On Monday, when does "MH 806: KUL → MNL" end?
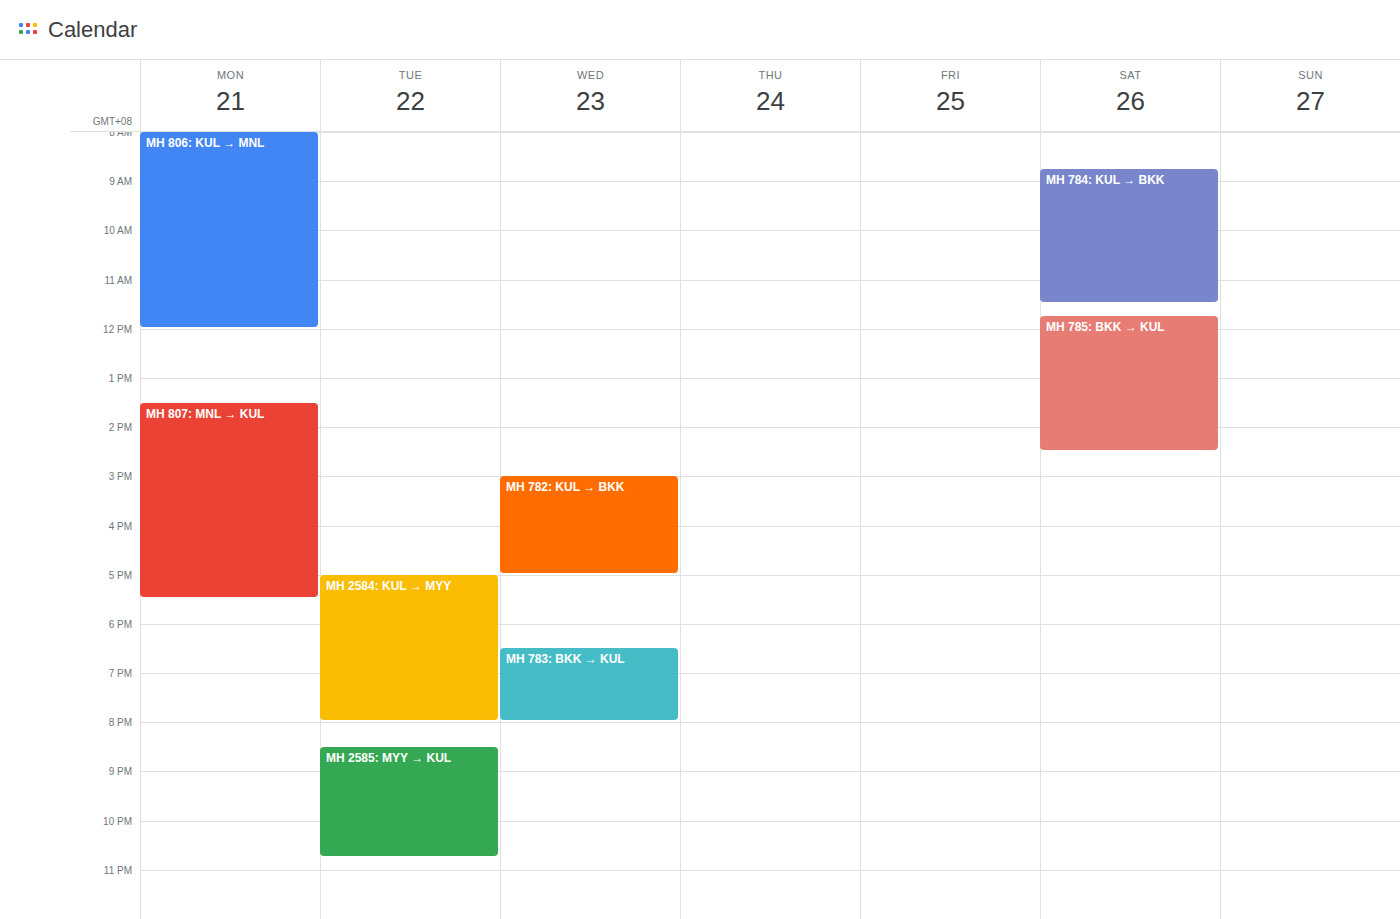
12:00 PM